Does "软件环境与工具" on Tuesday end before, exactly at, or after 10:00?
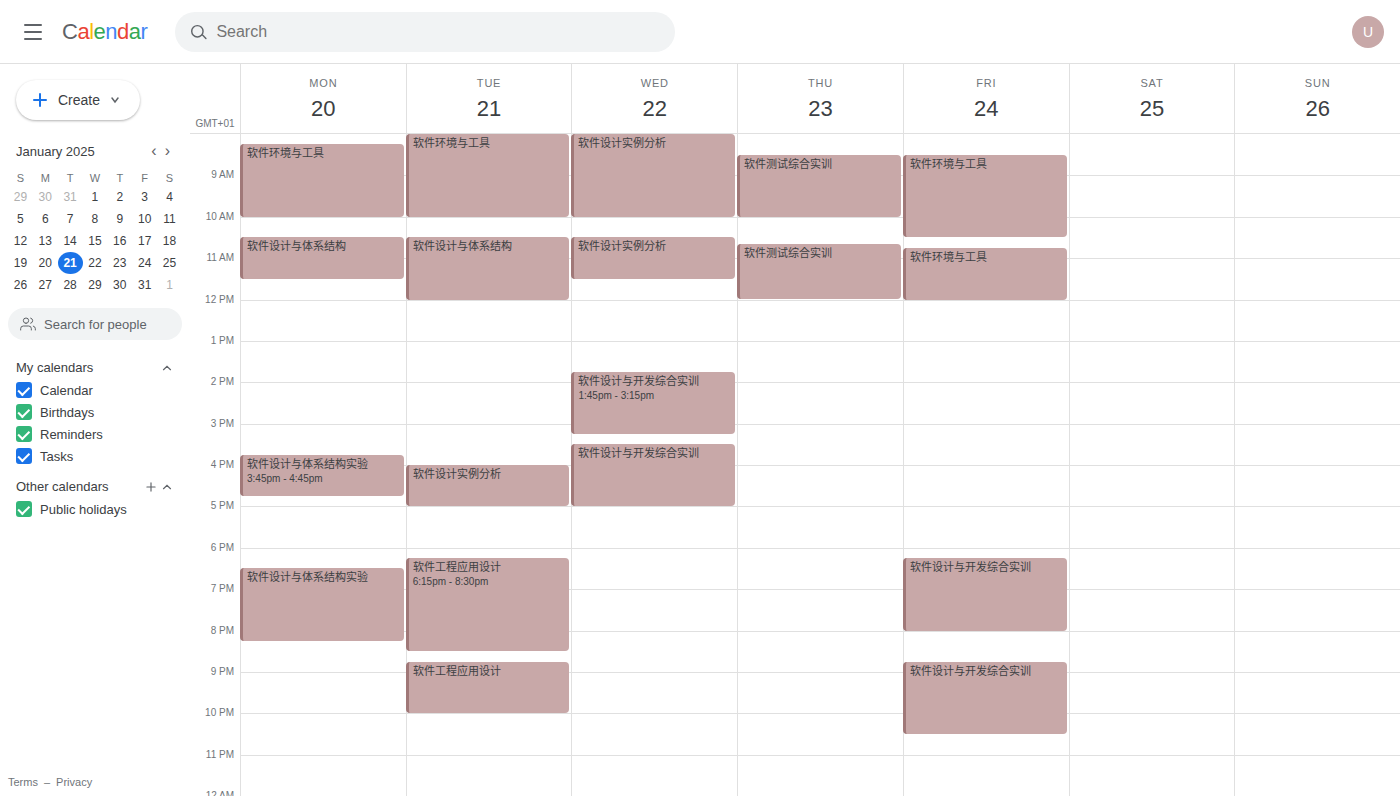
10:00 -- exactly at 10:00, on the 10:00 line.